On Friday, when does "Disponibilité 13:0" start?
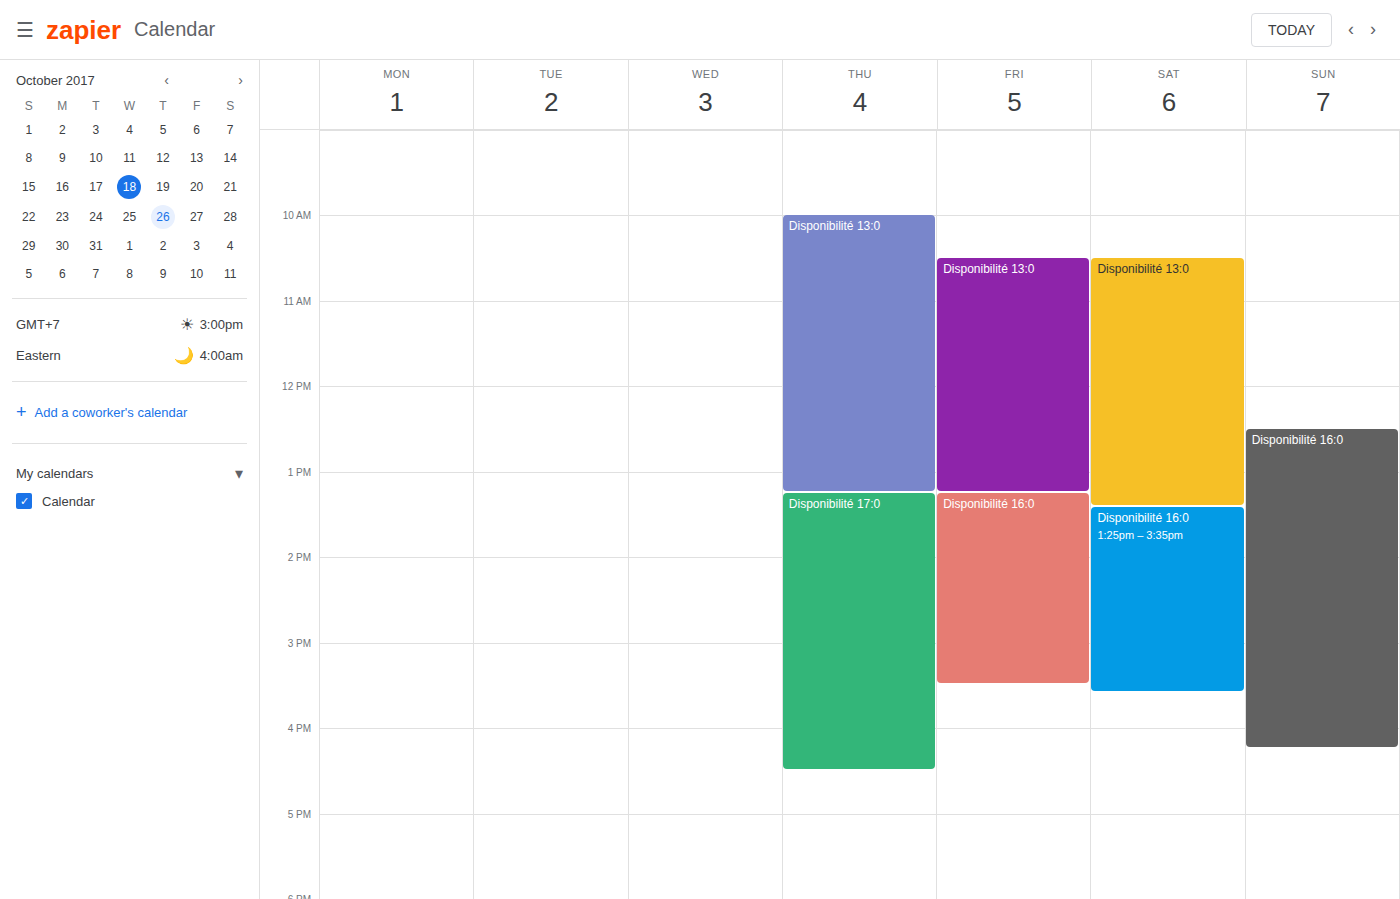
10:30 AM